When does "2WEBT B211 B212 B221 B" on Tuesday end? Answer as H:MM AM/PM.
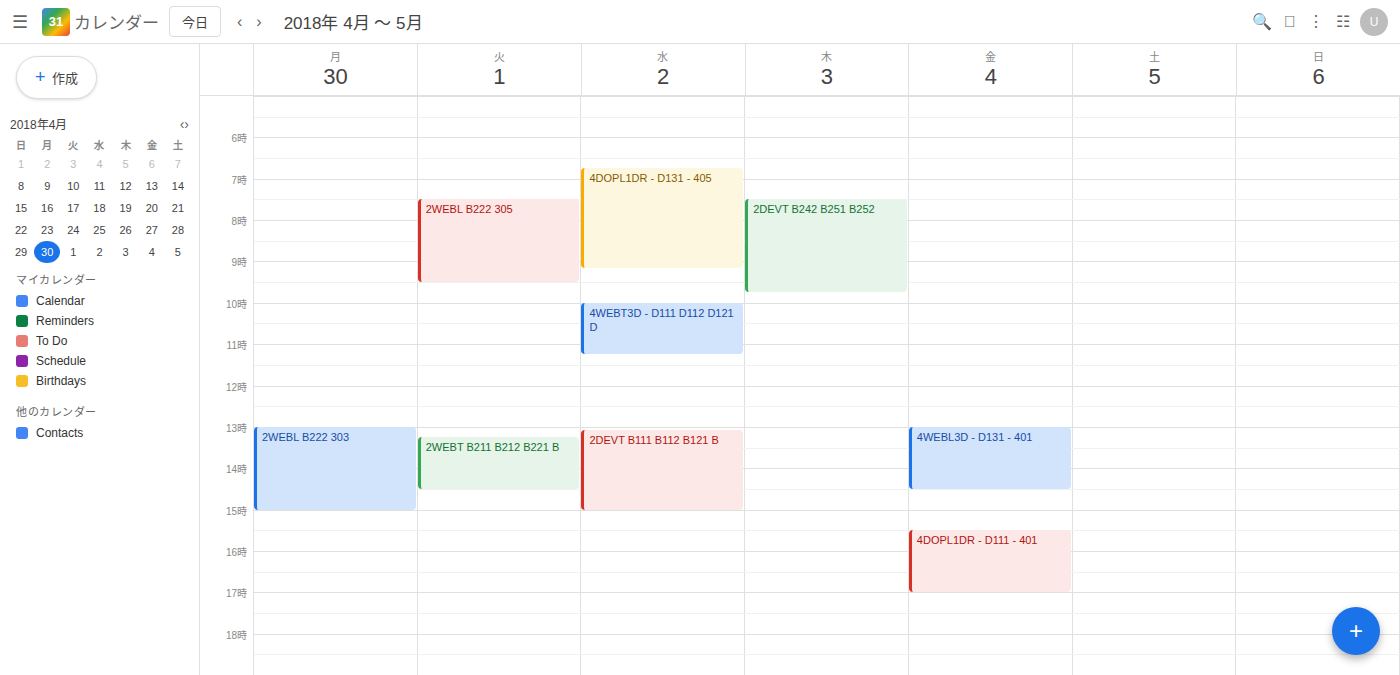
2:30 PM